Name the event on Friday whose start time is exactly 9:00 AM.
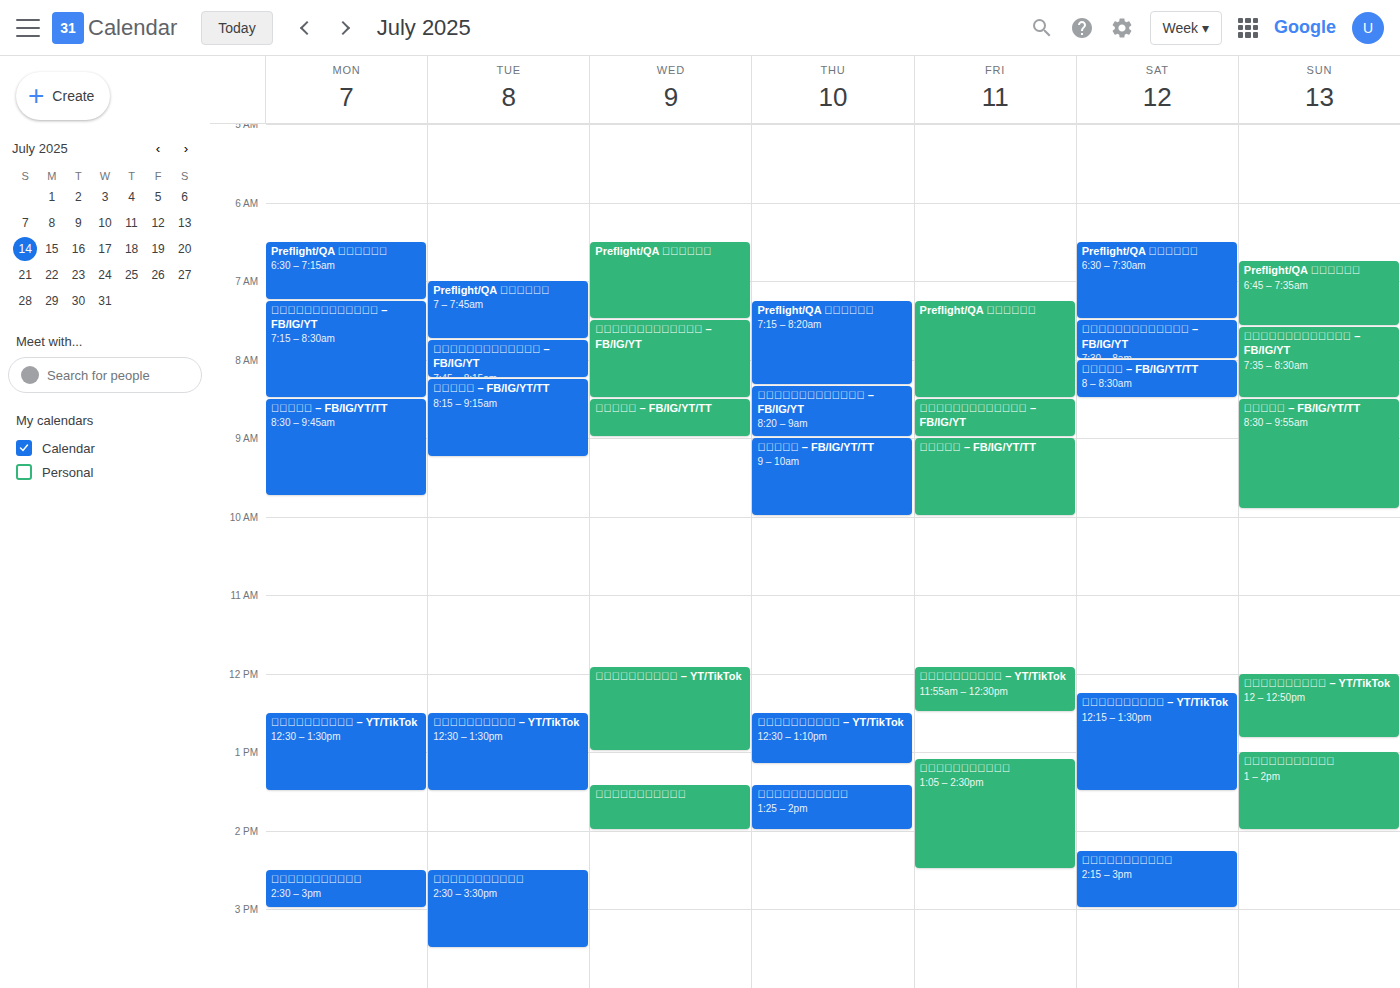
"คำคม – FB/IG/YT/TT"